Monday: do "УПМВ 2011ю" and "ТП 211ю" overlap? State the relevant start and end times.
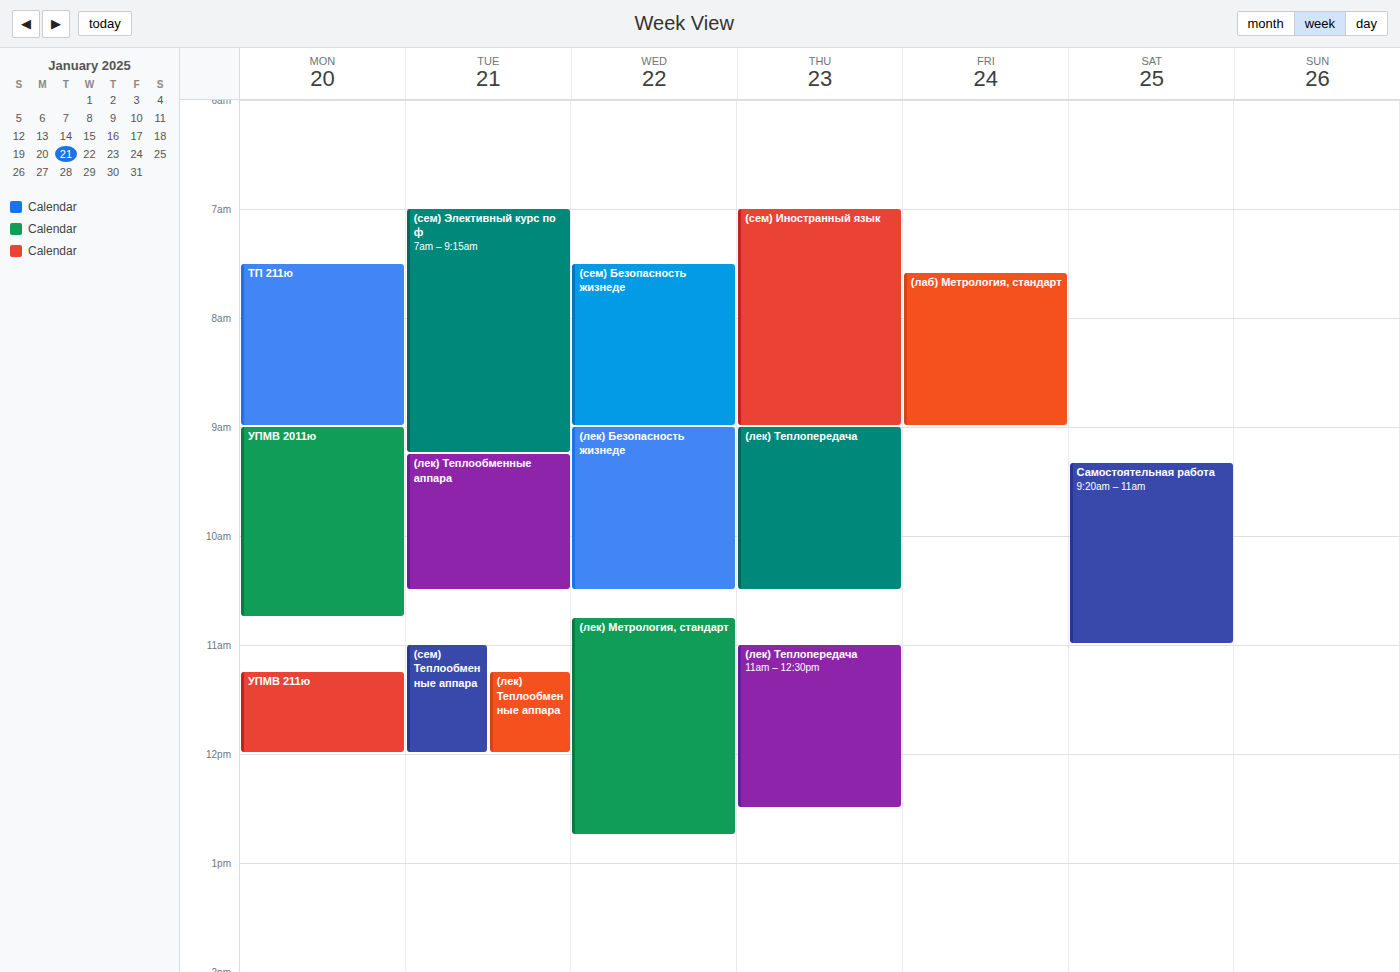
"ТП 211ю" ends at 9:00 AM, exactly when "УПМВ 2011ю" starts -- they touch but do not overlap.